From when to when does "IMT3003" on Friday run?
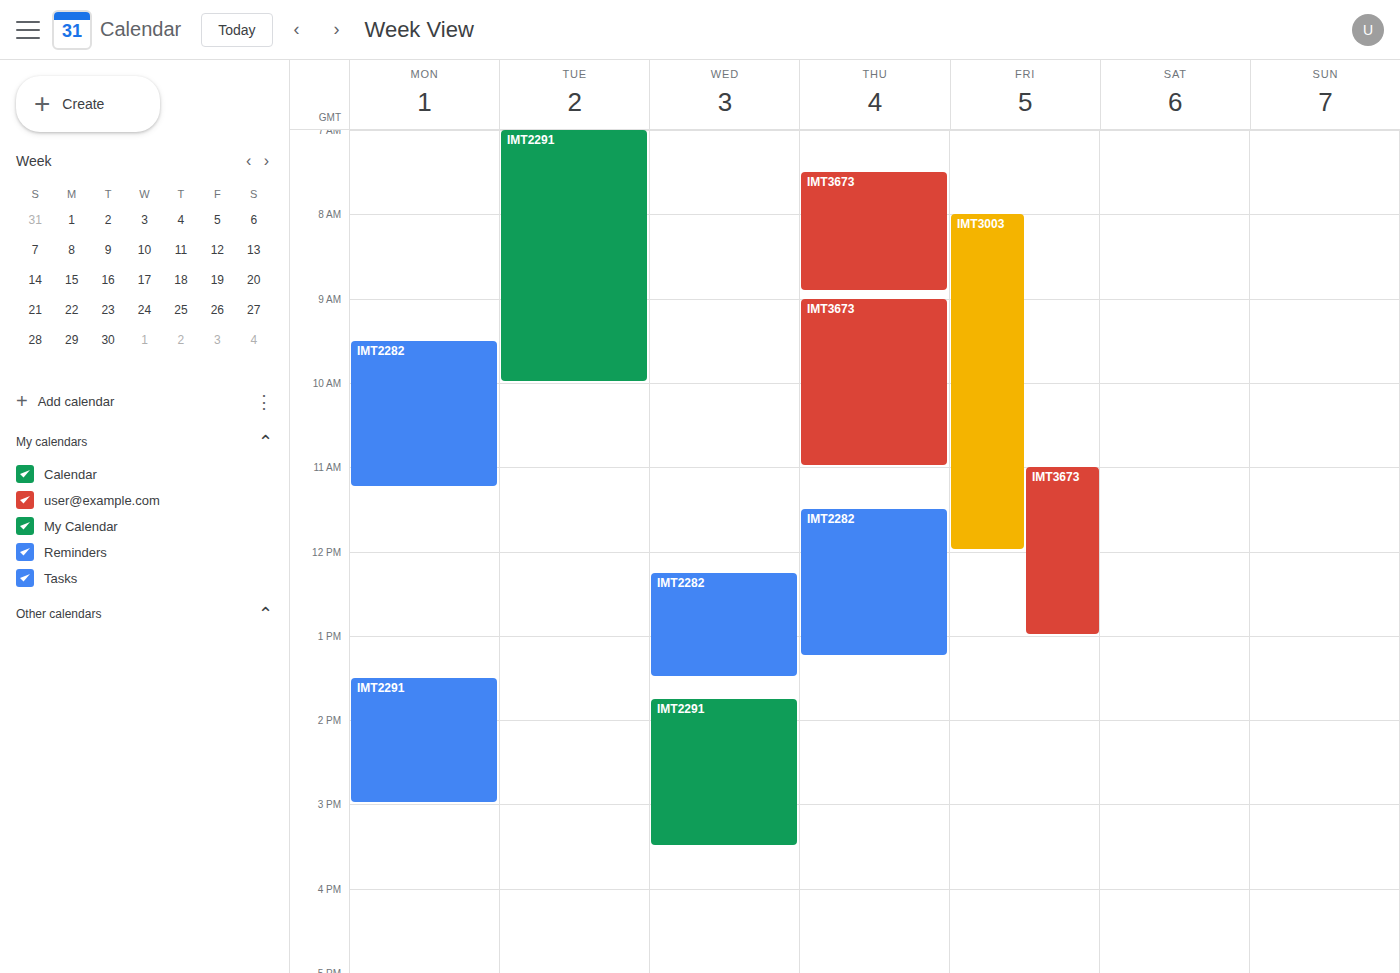
8:00 AM to 12:00 PM